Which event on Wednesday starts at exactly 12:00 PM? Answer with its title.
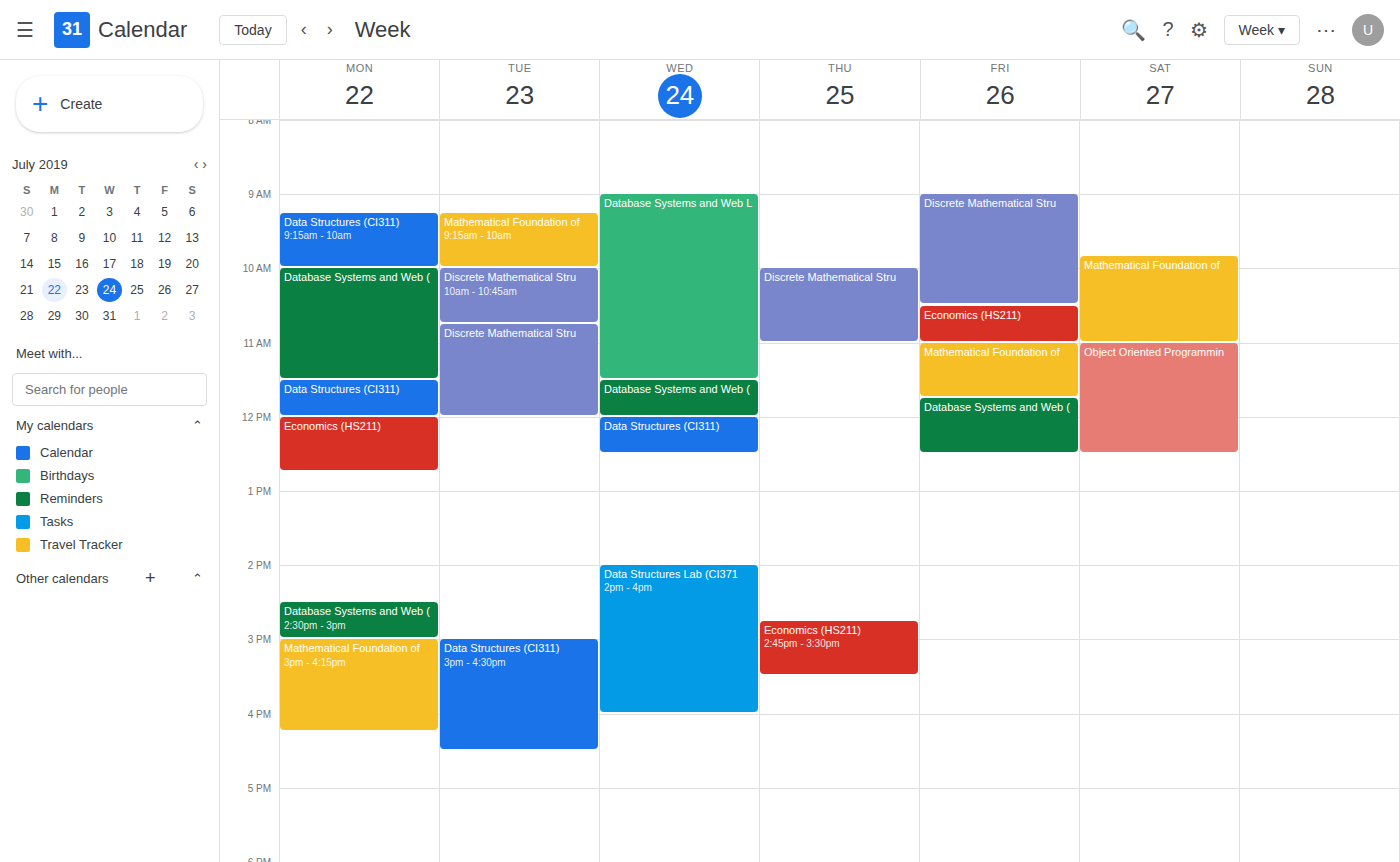
"Data Structures (CI311)"